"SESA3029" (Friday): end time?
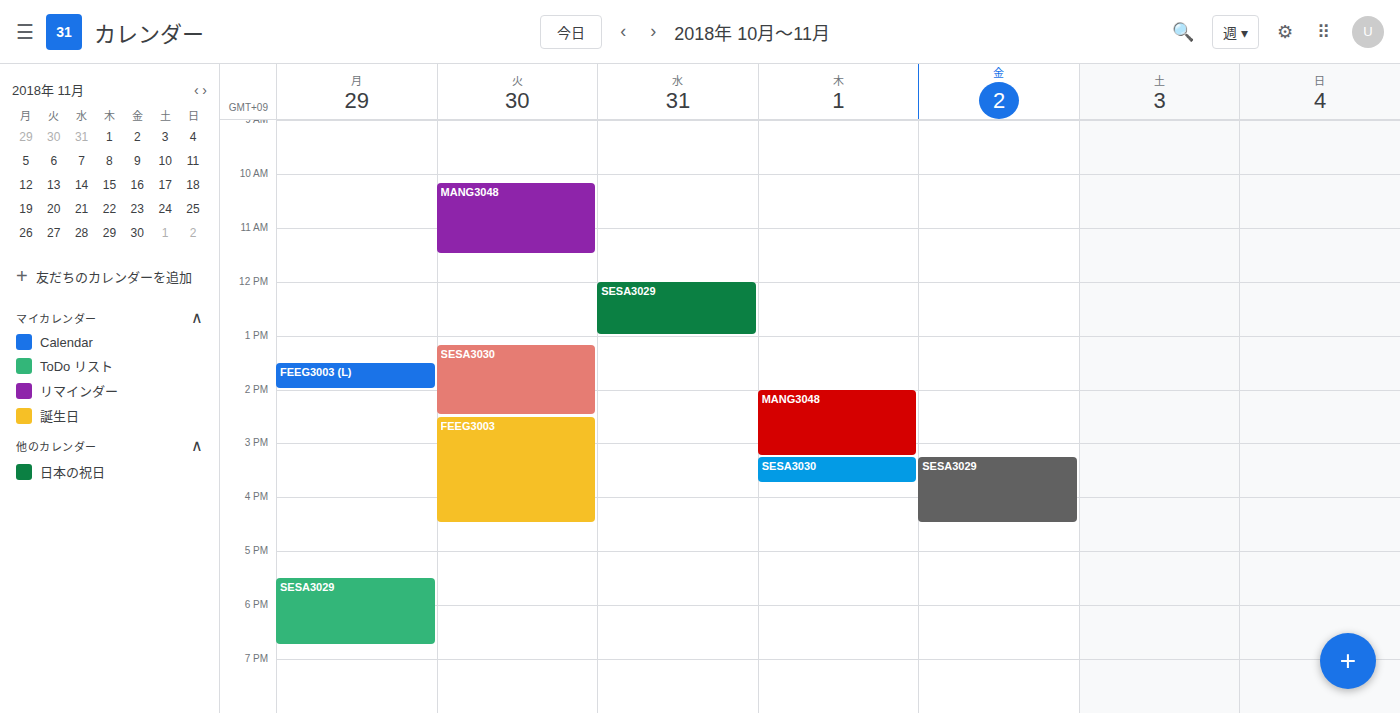
16:30